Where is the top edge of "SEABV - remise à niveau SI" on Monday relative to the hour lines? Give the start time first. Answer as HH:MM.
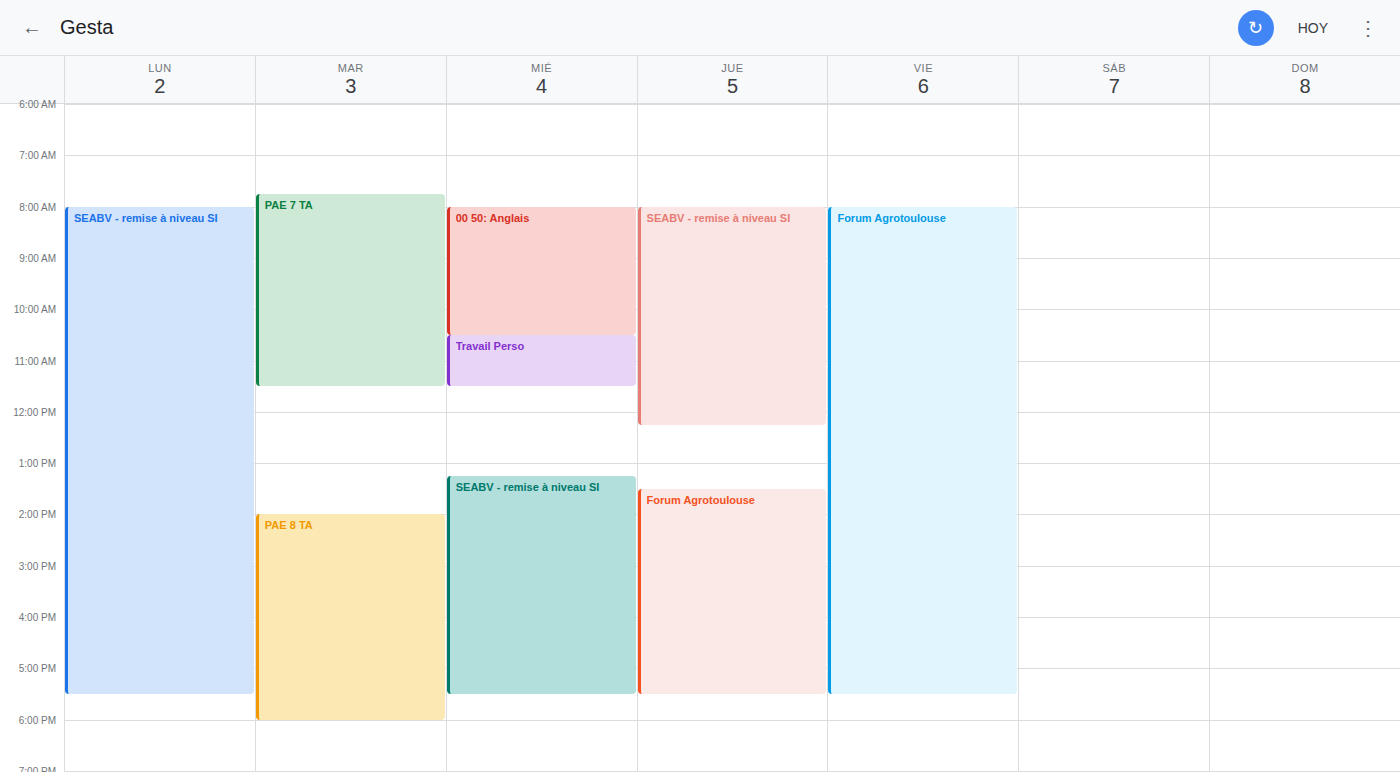
08:00 -- exactly on the 08:00 line.